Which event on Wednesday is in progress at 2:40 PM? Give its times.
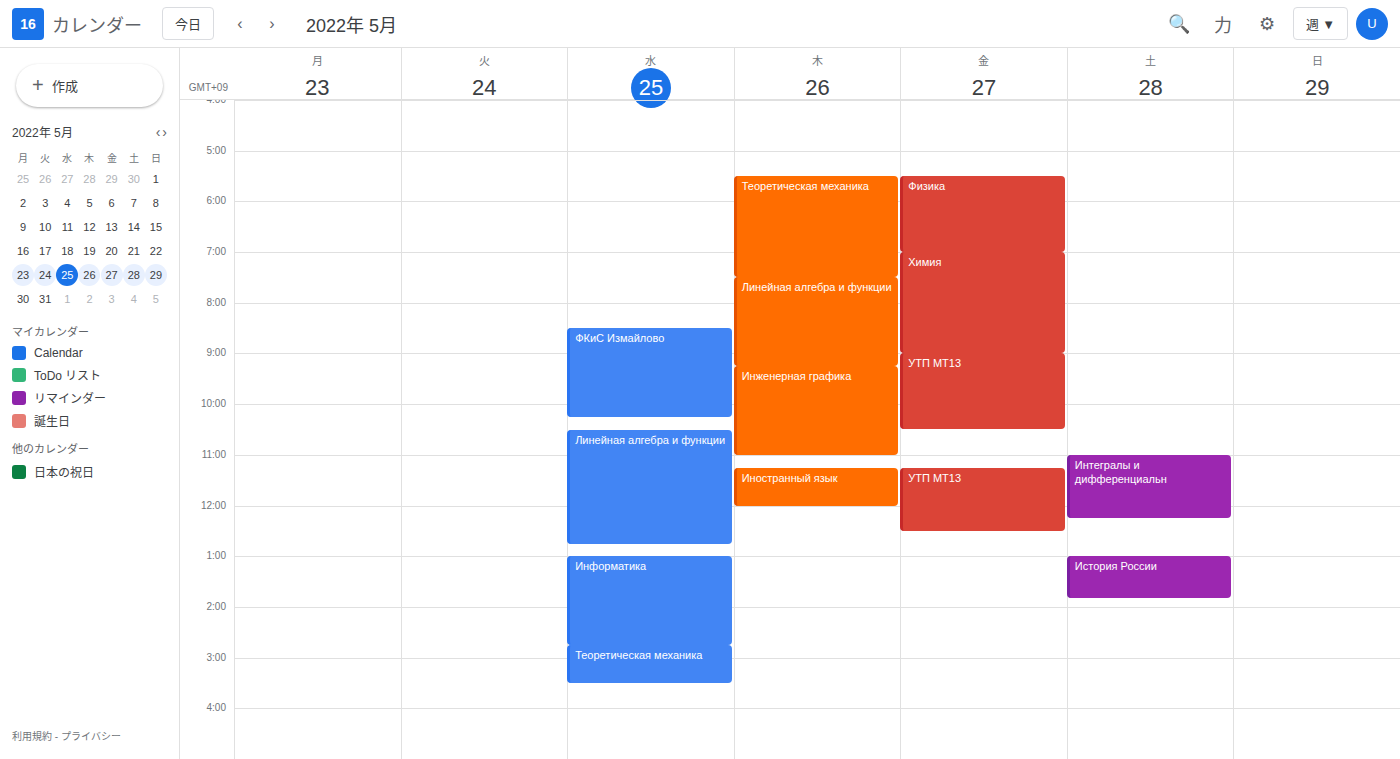
"Информатика", 1:00 PM to 2:45 PM